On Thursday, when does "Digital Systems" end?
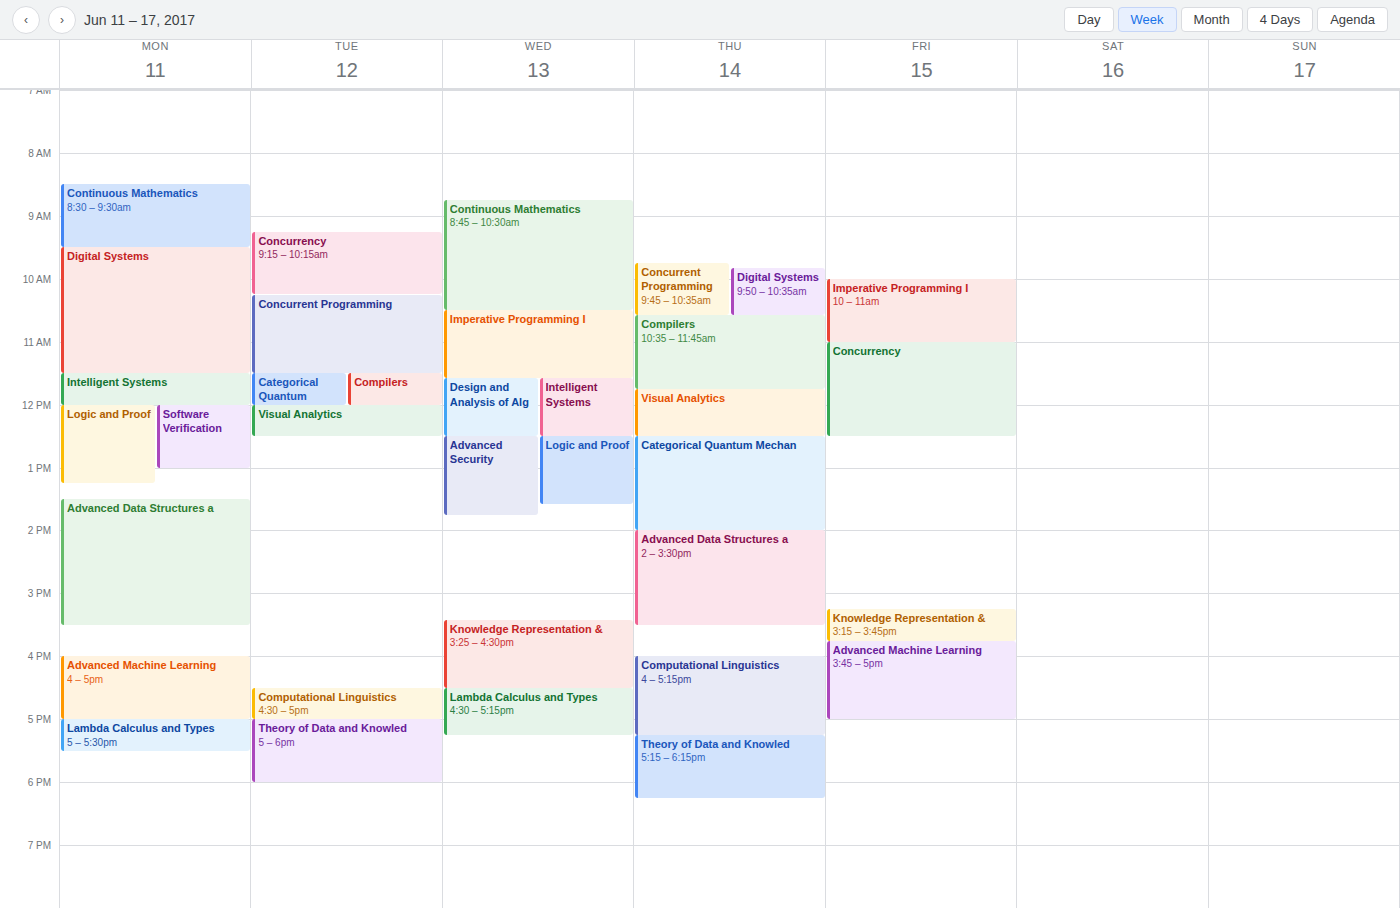
10:35 AM